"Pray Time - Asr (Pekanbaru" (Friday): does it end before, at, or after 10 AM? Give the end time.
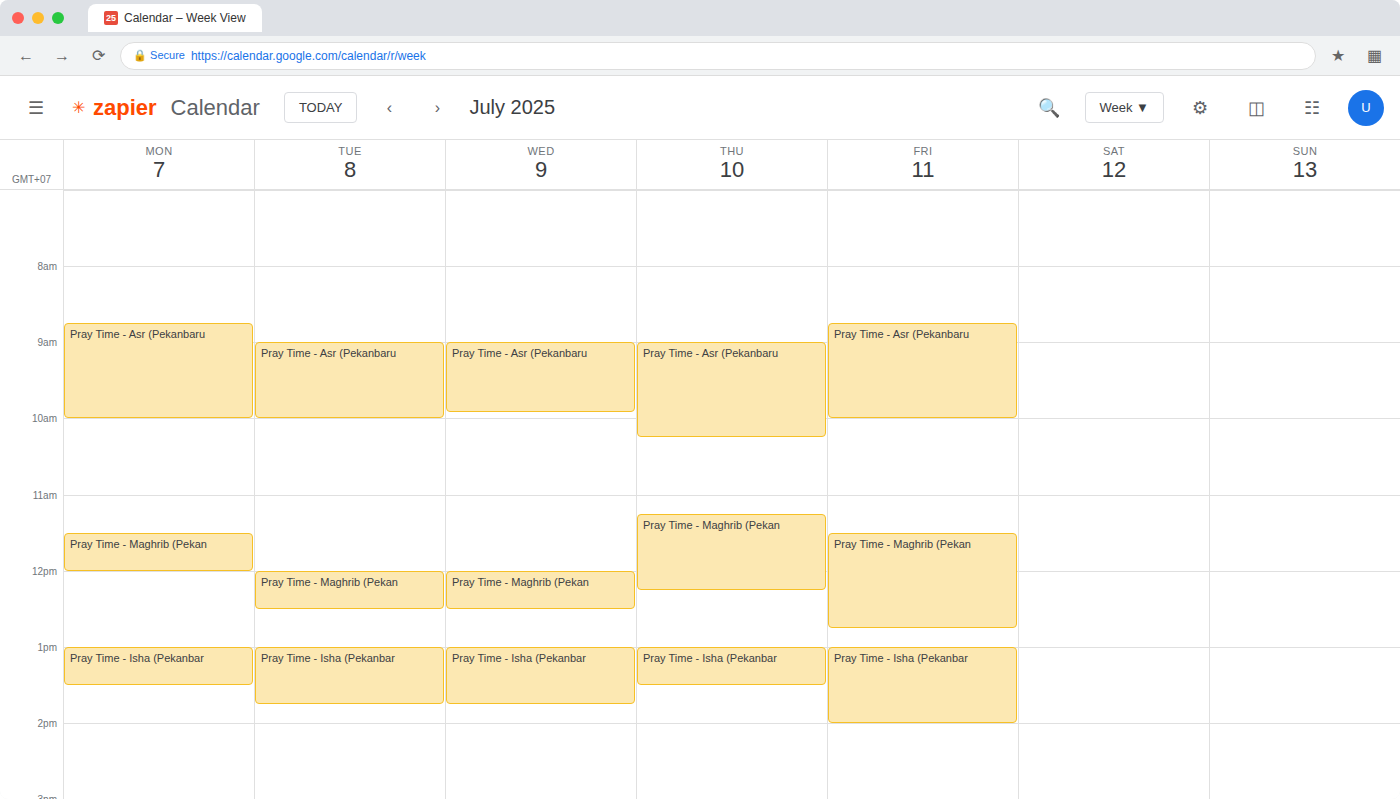
10:00 AM -- exactly at 10 AM, on the 10 AM line.